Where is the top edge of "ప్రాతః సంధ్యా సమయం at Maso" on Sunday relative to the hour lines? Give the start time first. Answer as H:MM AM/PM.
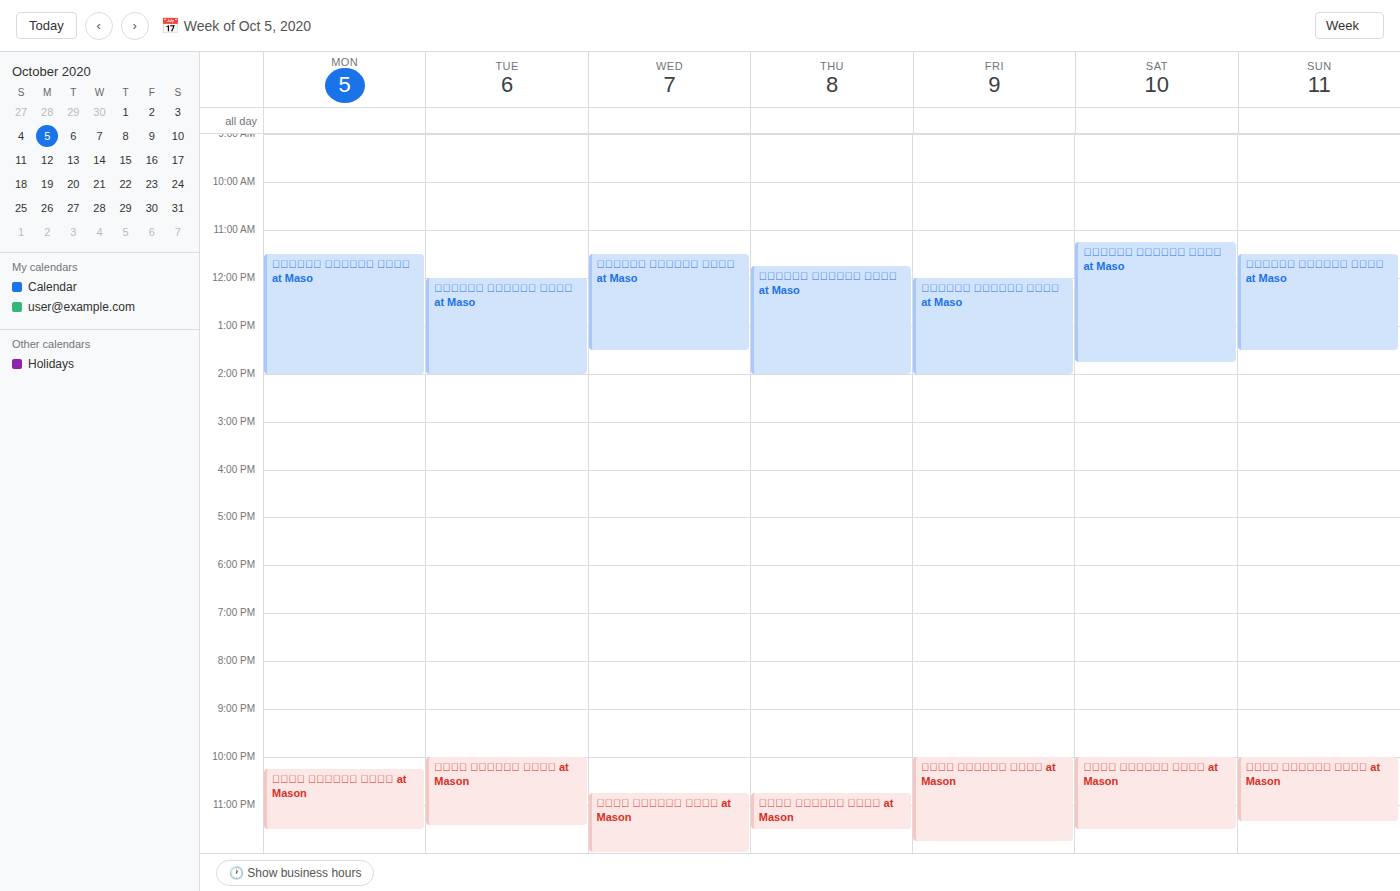
11:30 AM -- halfway between the 11 AM and 12 PM lines.